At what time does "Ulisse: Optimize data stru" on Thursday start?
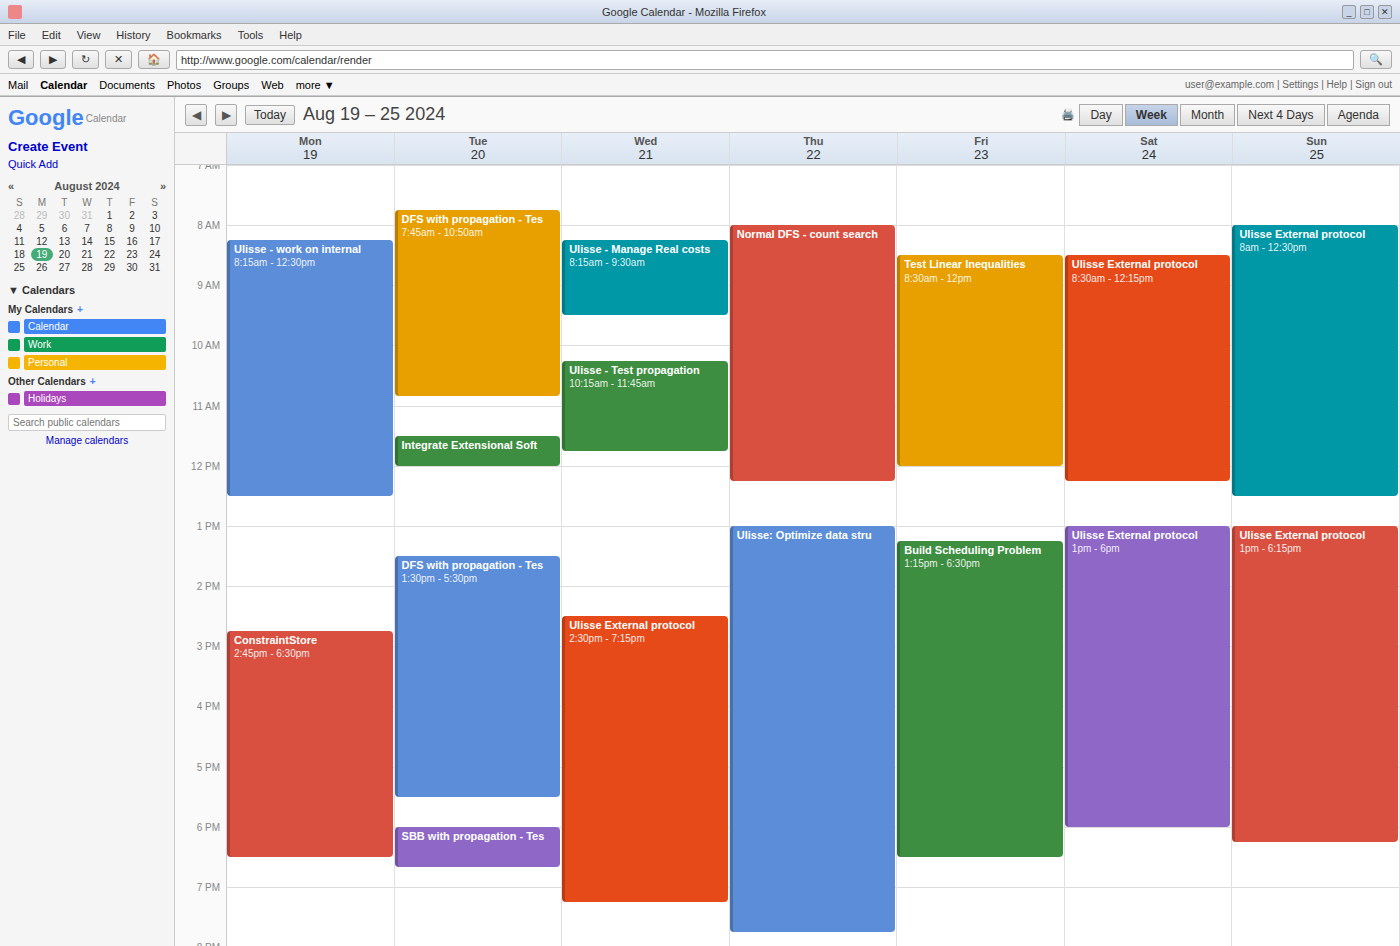
13:00